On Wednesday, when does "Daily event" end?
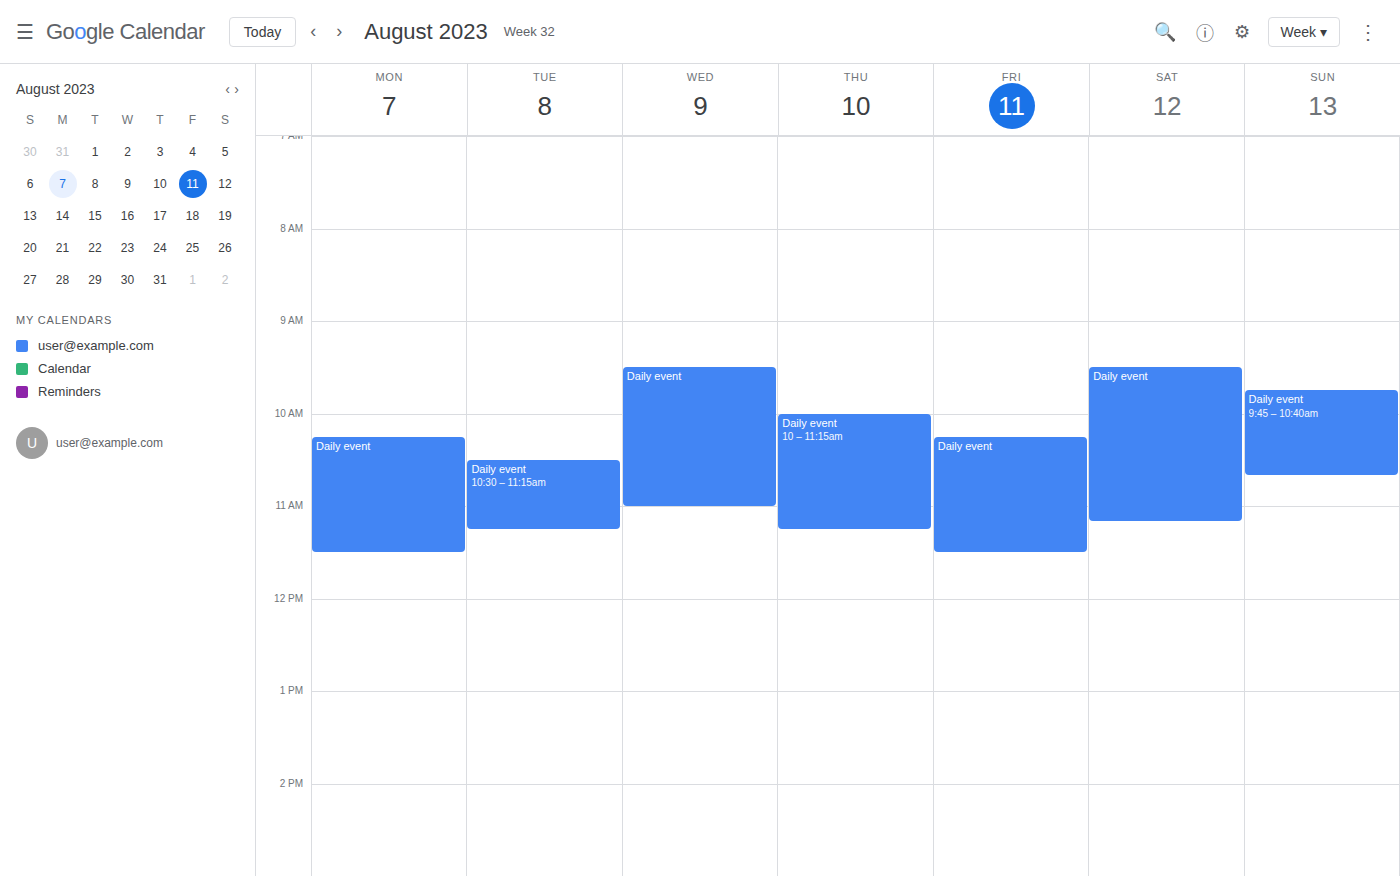
11:00 AM